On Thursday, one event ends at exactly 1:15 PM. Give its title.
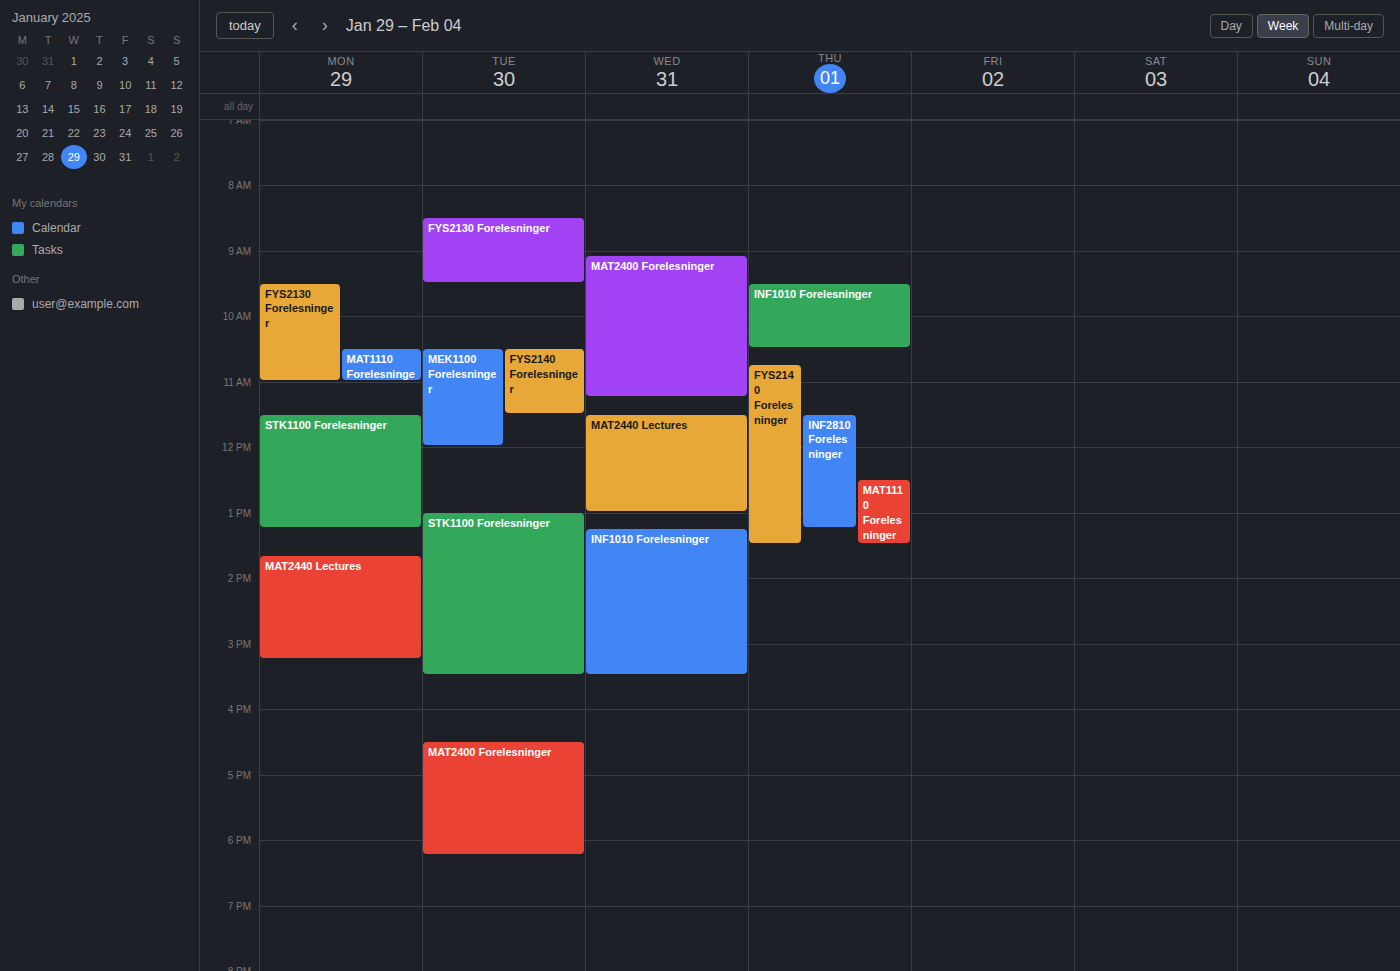
"INF2810 Forelesninger"